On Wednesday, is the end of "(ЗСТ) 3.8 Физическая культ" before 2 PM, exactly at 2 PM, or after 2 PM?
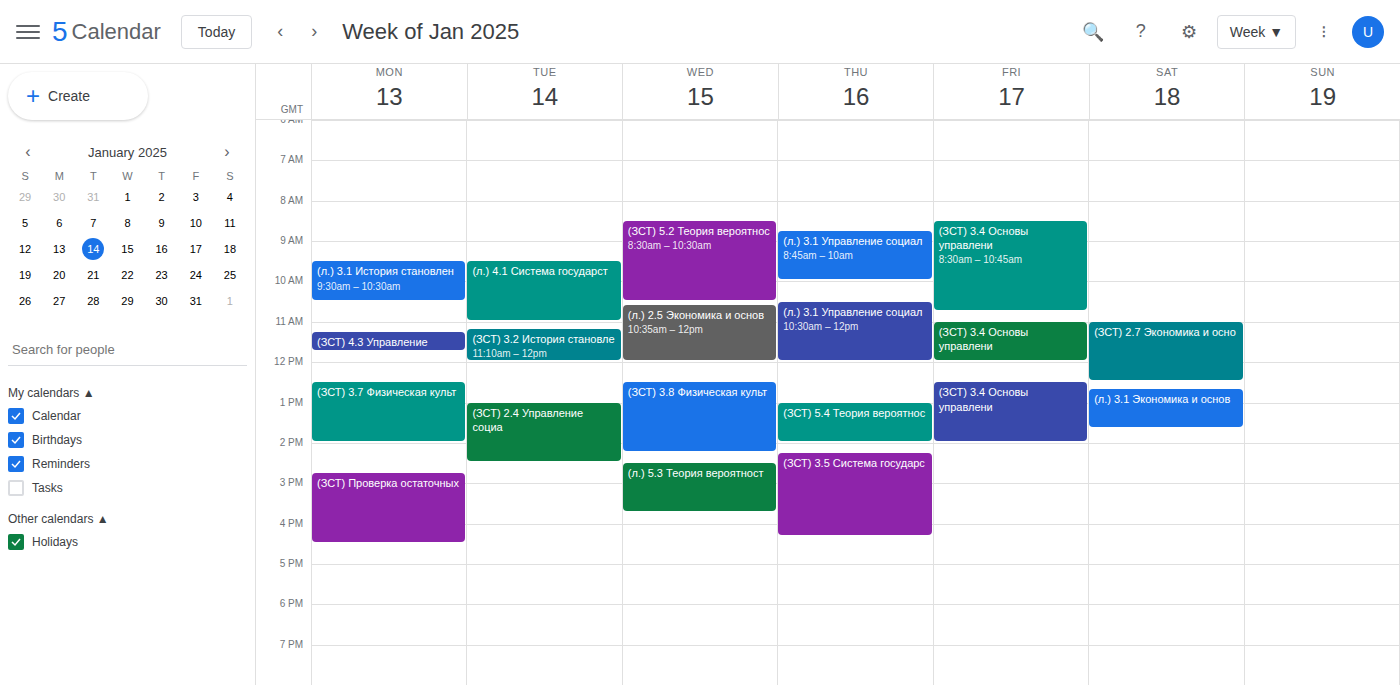
2:15 PM -- after 2 PM, 15 minutes below the 2 PM line.